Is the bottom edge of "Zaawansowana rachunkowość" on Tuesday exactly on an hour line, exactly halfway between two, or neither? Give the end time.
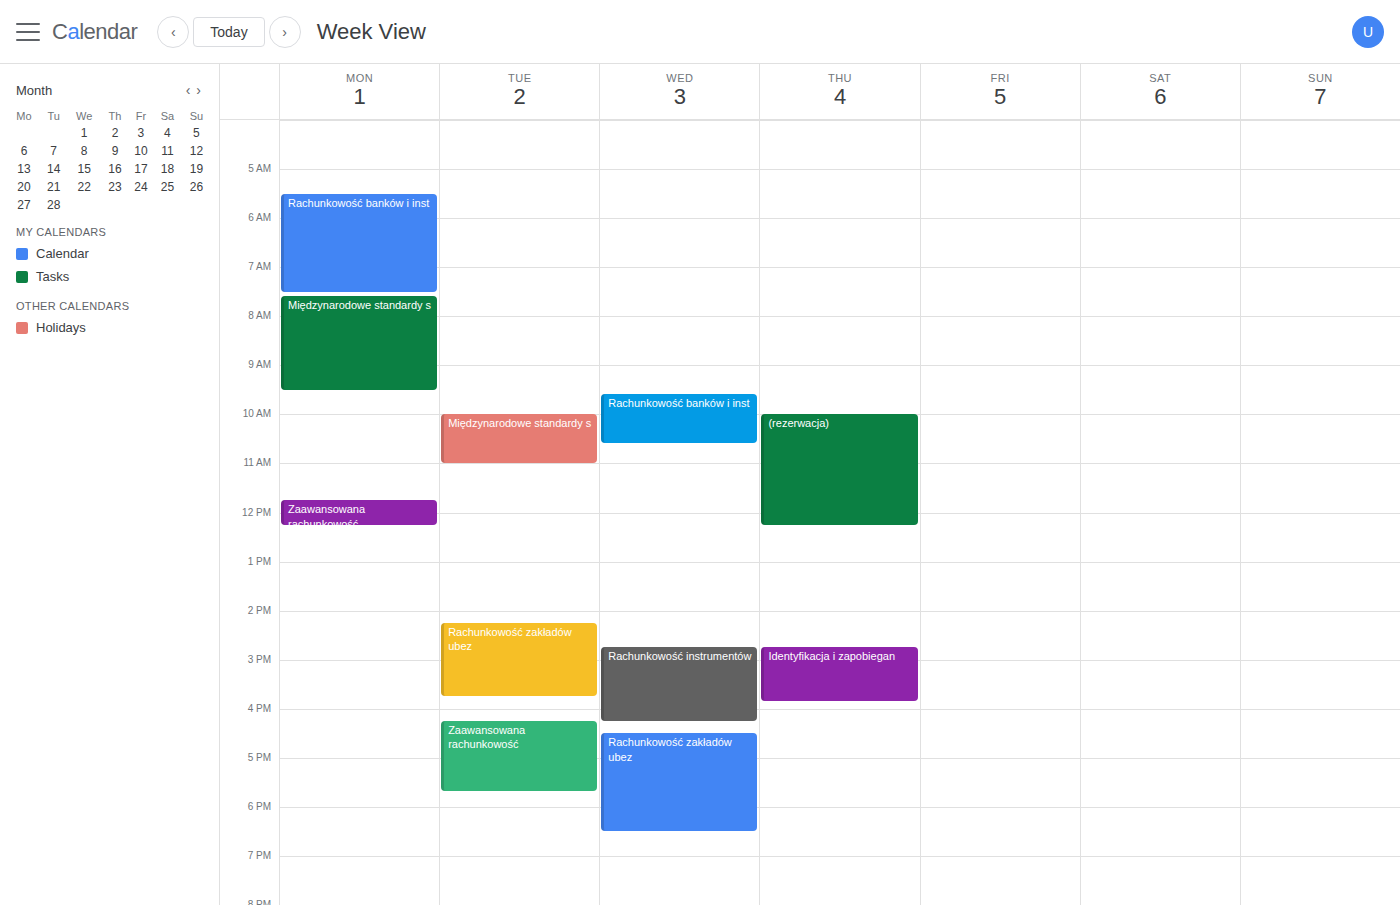
17:40 -- neither: 40 minutes below the 17:00 line and 20 minutes above the 18:00 line.